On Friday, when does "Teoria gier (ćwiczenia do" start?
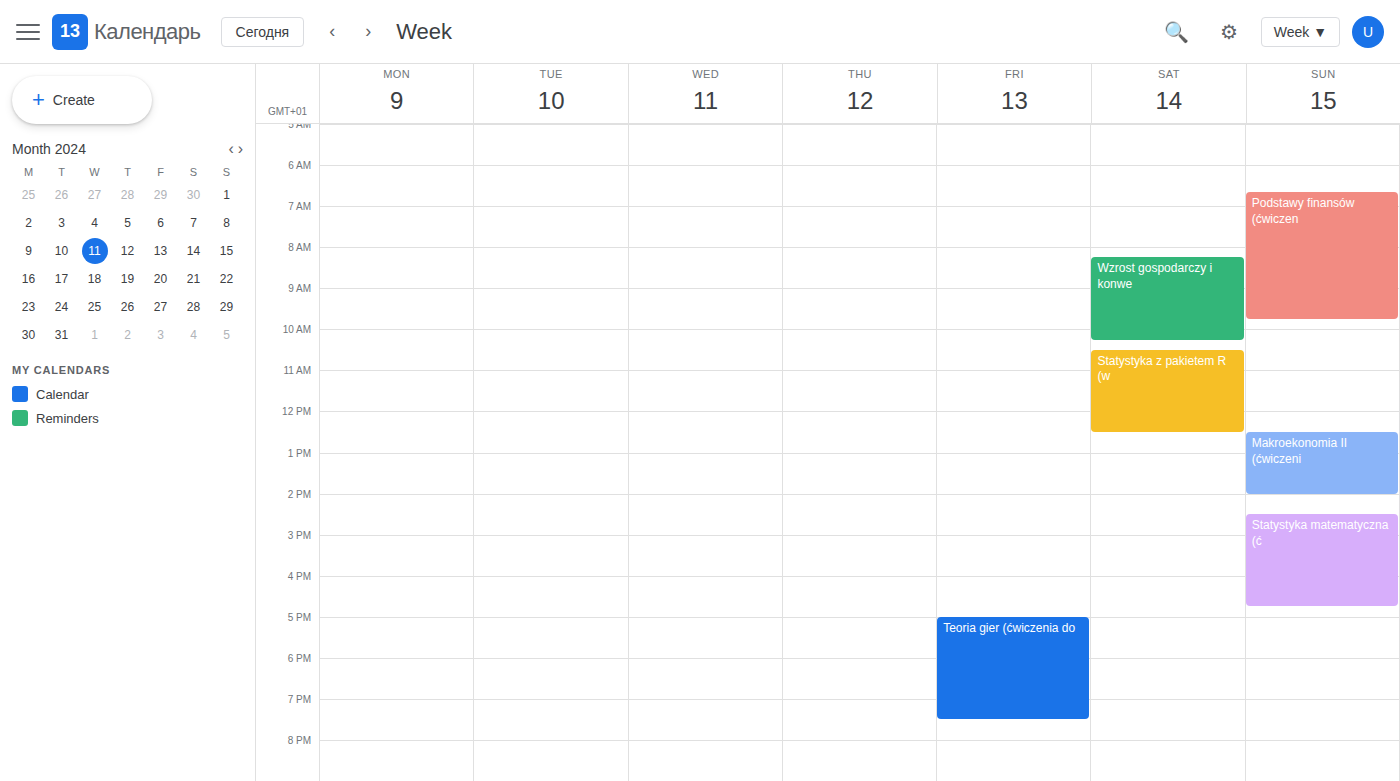
5:00 PM